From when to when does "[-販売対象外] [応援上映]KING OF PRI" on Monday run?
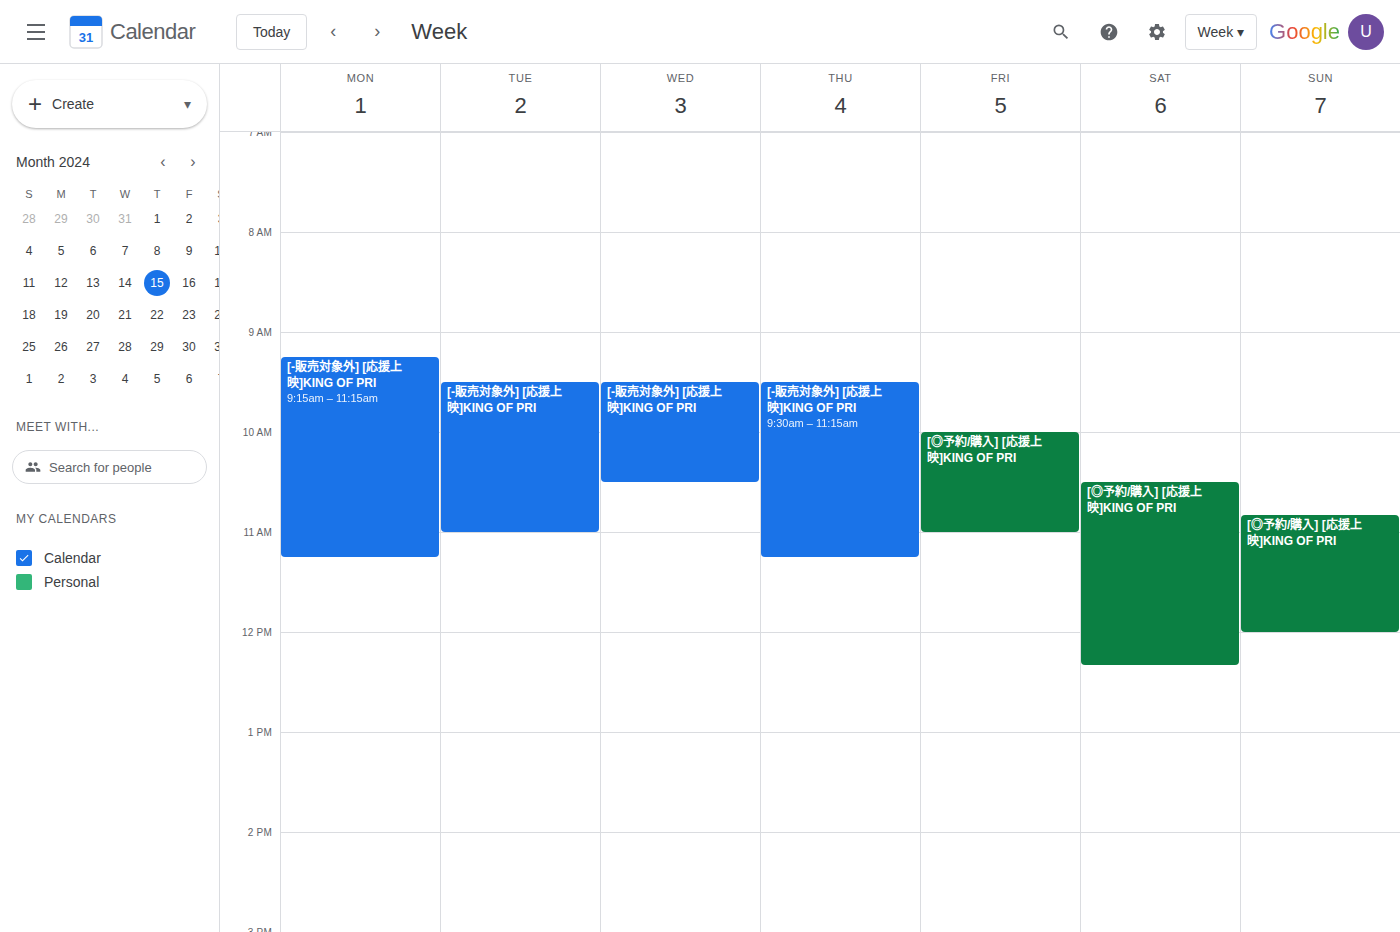
9:15 AM to 11:15 AM